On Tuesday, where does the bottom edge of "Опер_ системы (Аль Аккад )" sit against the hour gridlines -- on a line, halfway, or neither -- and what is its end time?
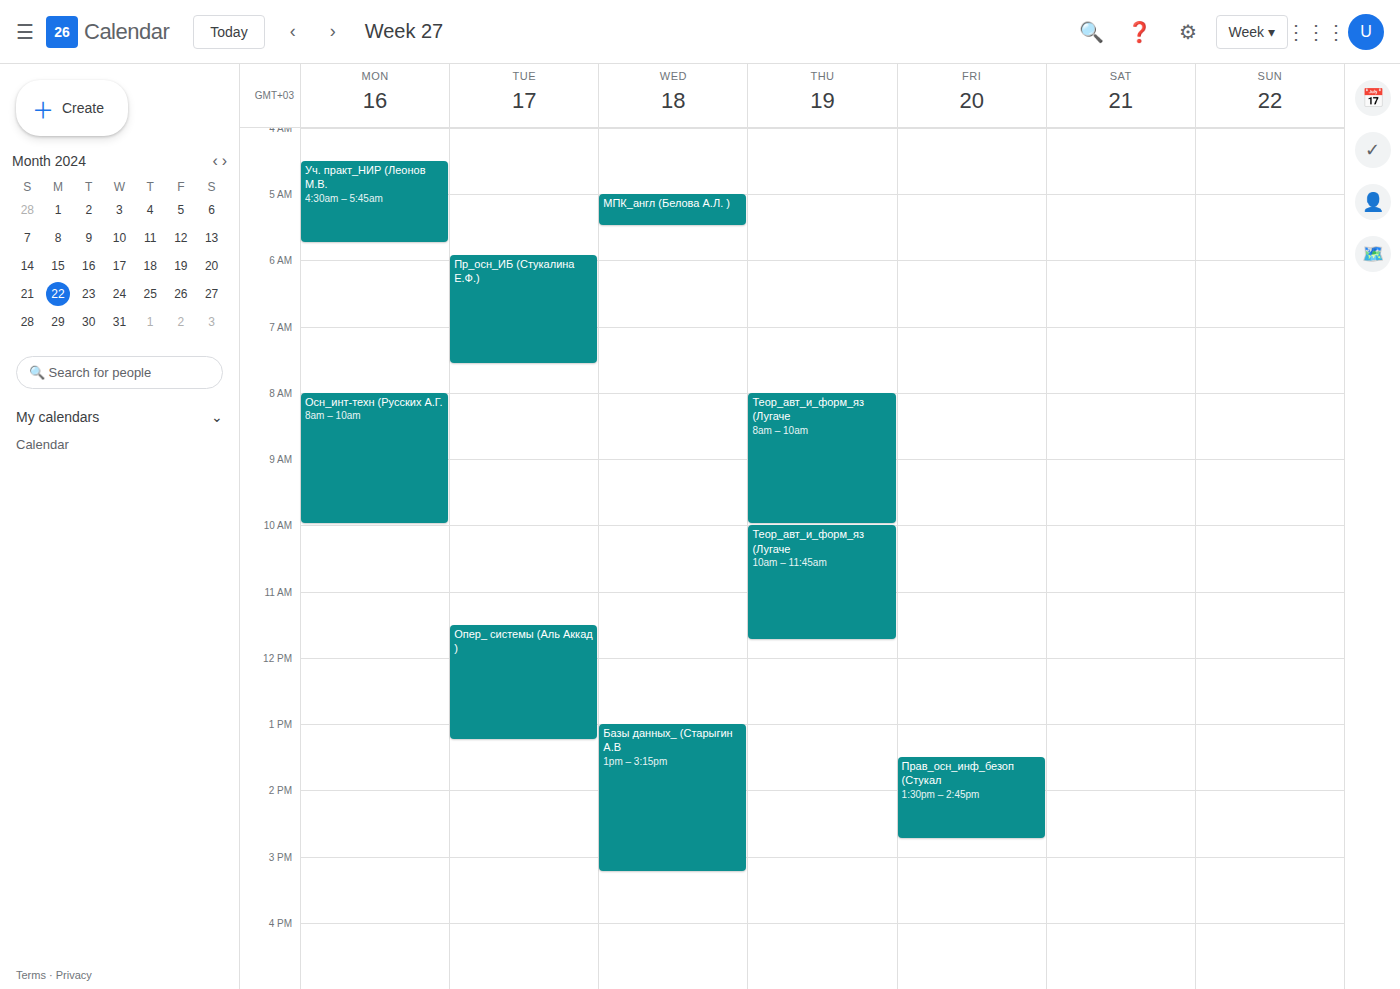
13:15 -- neither: a quarter of the way from the 13:00 line to the 14:00 line.